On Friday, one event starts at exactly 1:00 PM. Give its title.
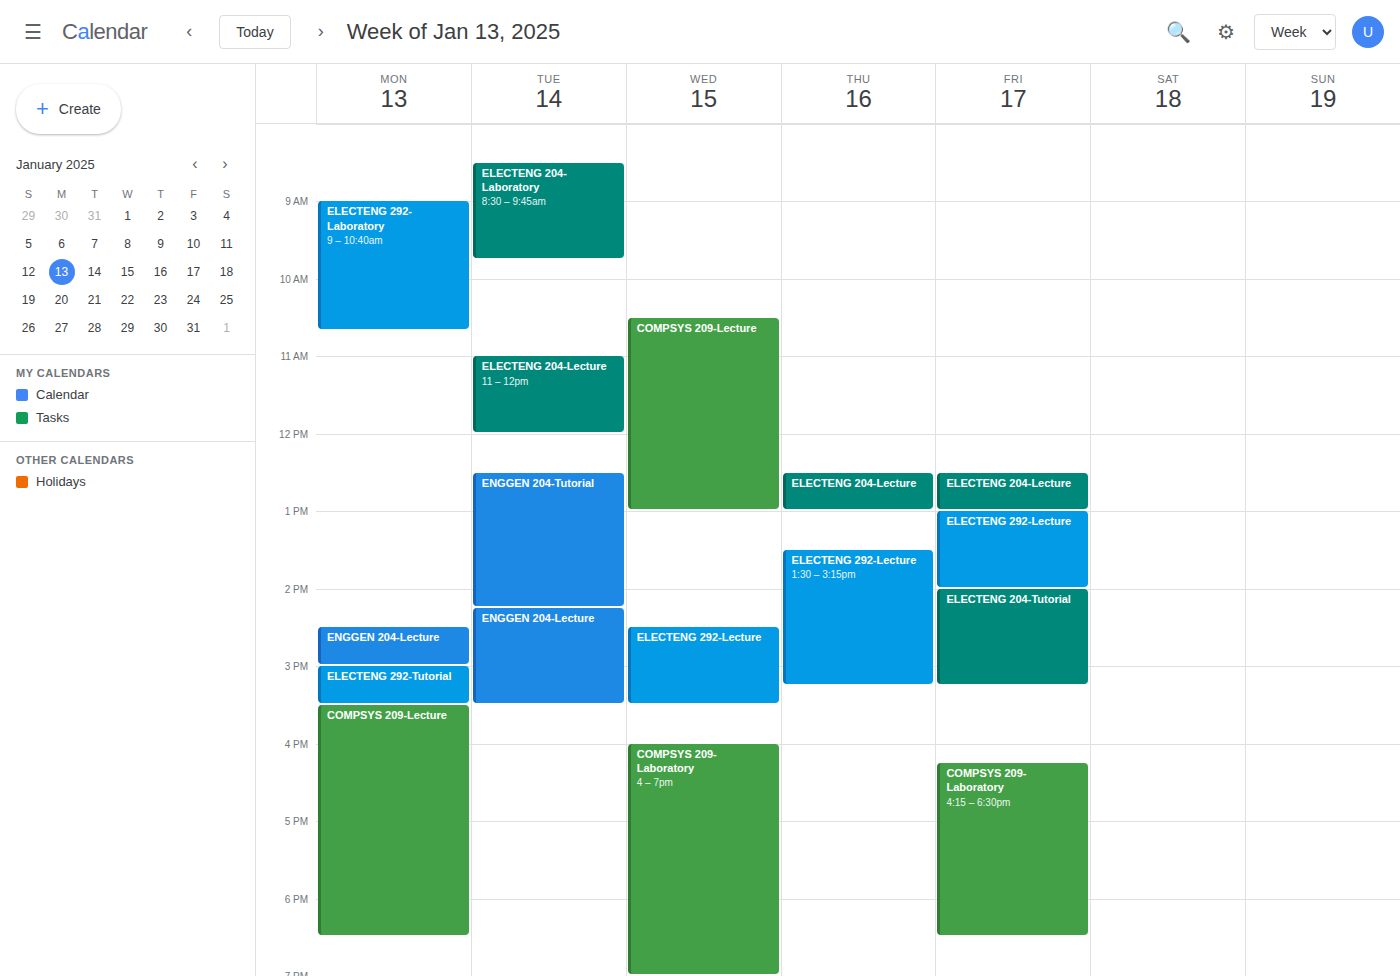
"ELECTENG 292-Lecture"